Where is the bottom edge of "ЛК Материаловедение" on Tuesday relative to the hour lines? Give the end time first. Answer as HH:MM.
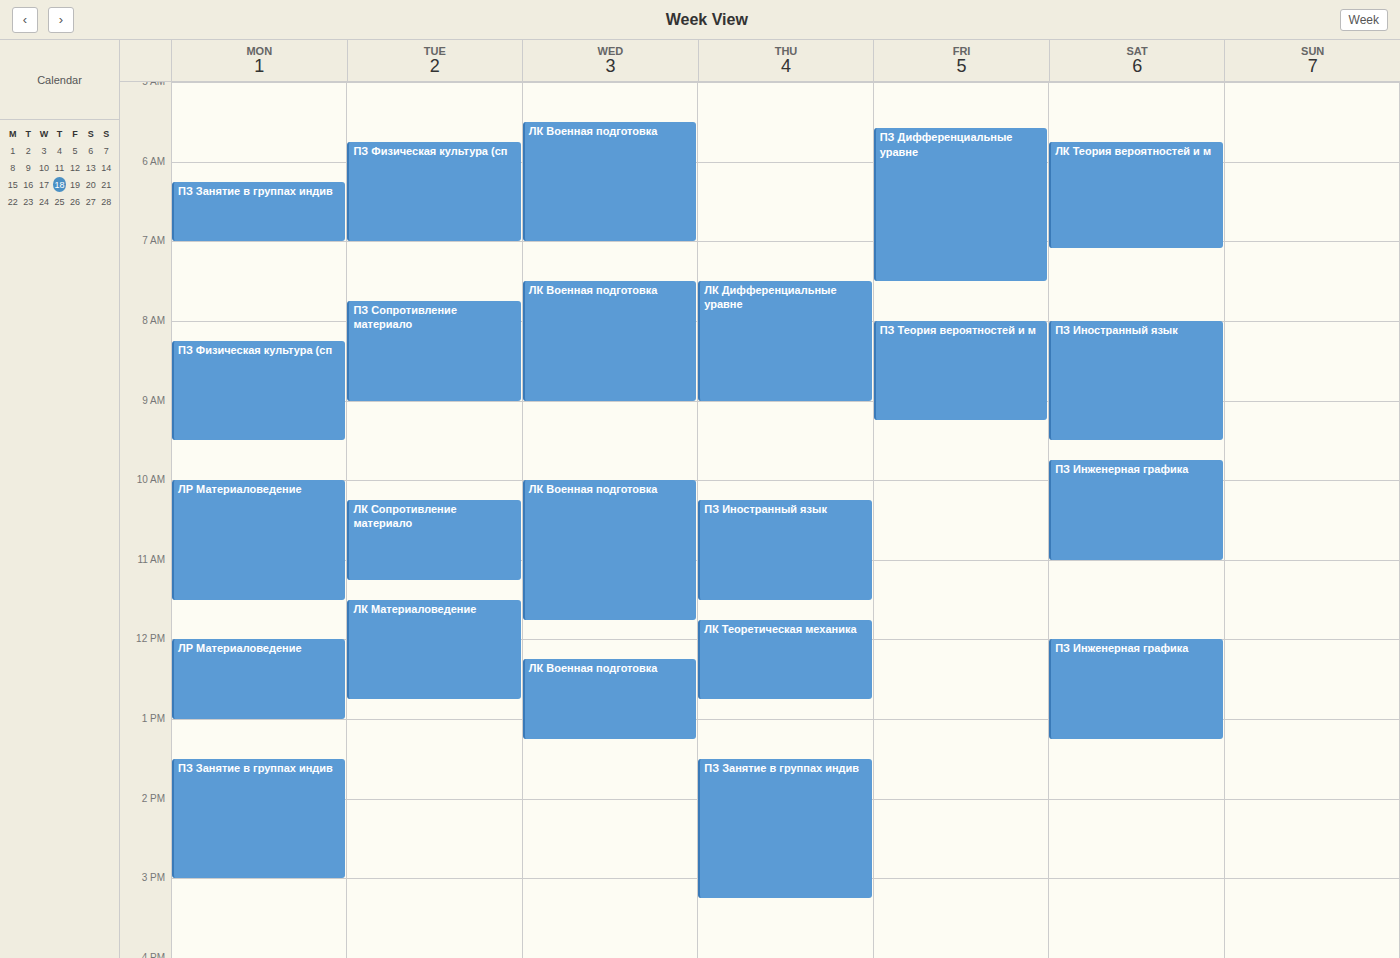
12:45 -- neither: three quarters of the way from the 12:00 line to the 13:00 line.